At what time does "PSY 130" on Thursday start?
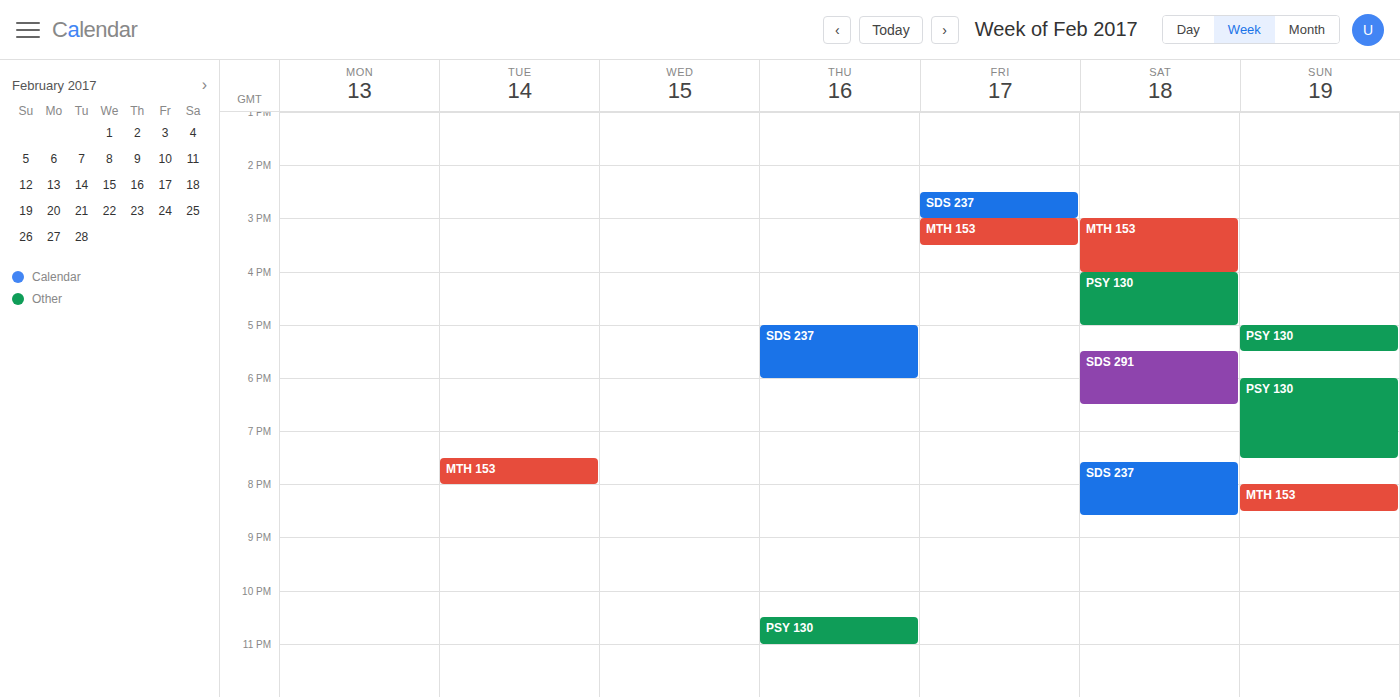
10:30 PM